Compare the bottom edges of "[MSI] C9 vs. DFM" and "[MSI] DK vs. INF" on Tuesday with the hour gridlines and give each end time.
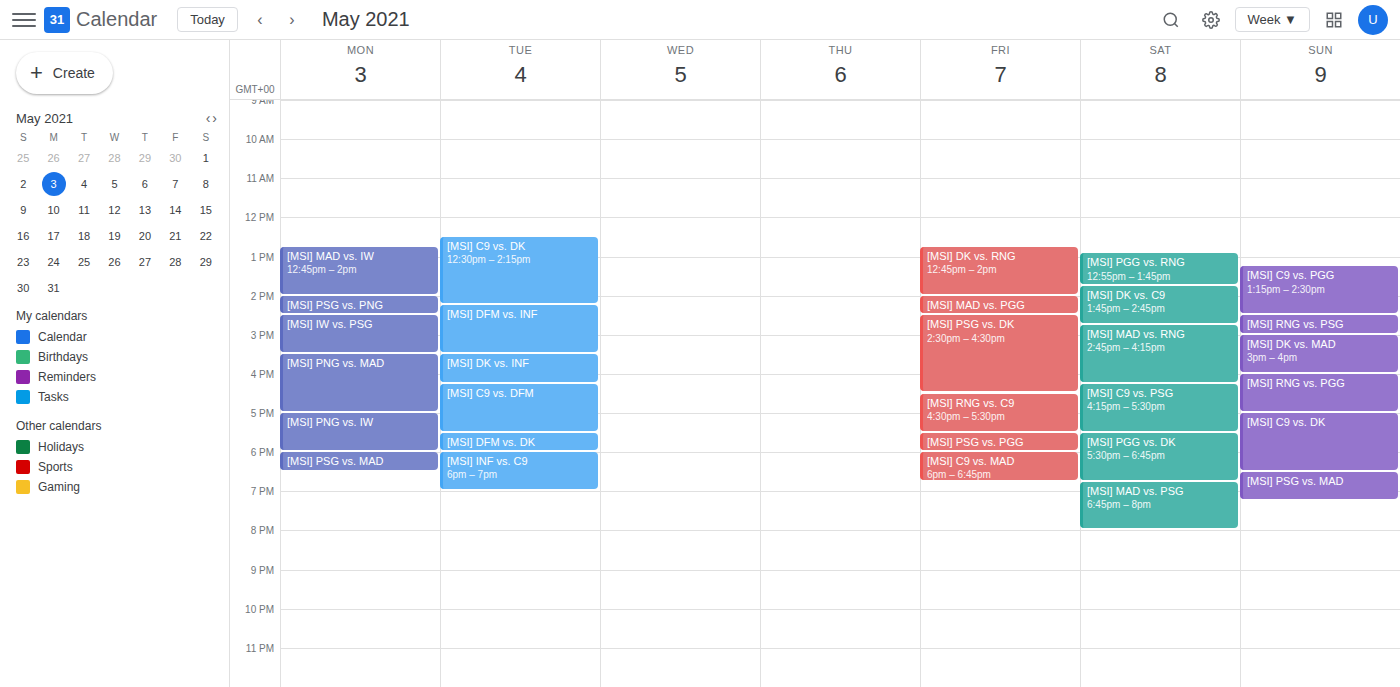
"[MSI] C9 vs. DFM": 5:30 PM, halfway between the 5 PM and 6 PM lines. "[MSI] DK vs. INF": 4:15 PM, neither: a quarter of the way from the 4 PM line to the 5 PM line.